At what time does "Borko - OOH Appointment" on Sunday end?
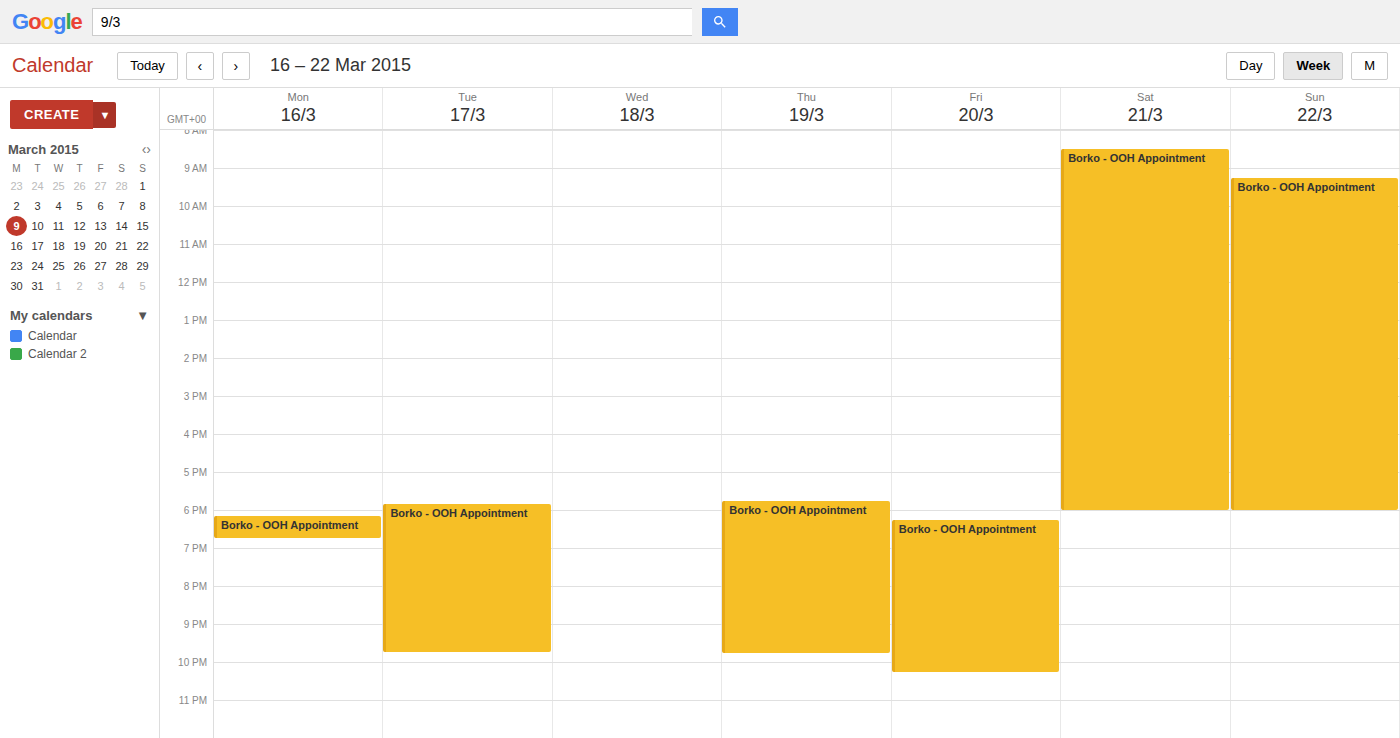
6:00 PM